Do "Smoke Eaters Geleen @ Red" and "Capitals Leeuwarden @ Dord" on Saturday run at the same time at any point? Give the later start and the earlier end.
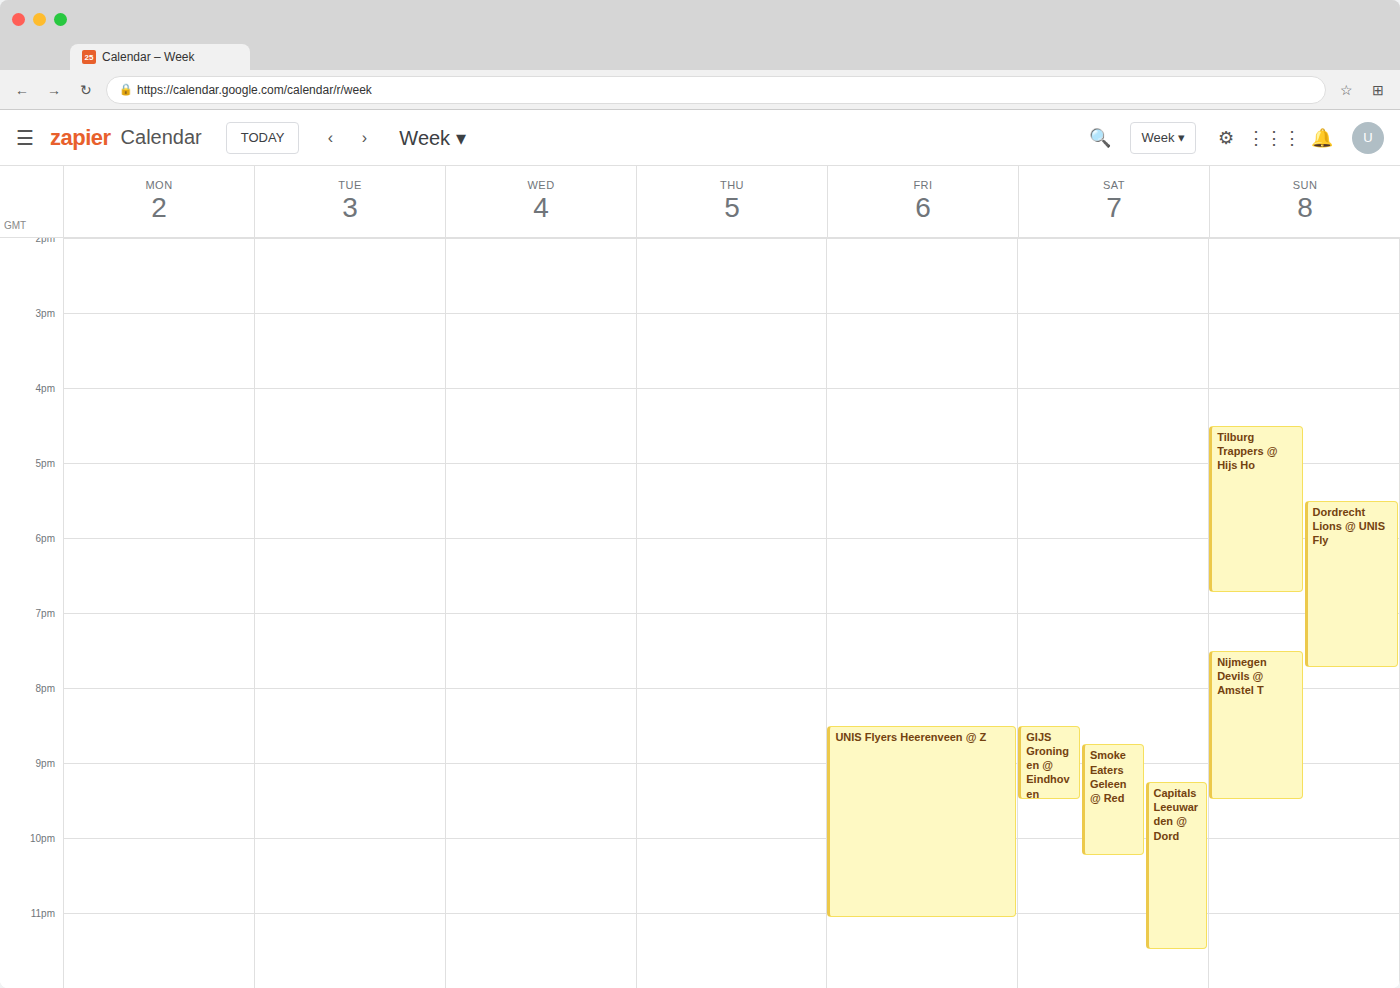
"Capitals Leeuwarden @ Dord" starts at 9:15 PM, before "Smoke Eaters Geleen @ Red" ends at 10:15 PM -- they overlap.